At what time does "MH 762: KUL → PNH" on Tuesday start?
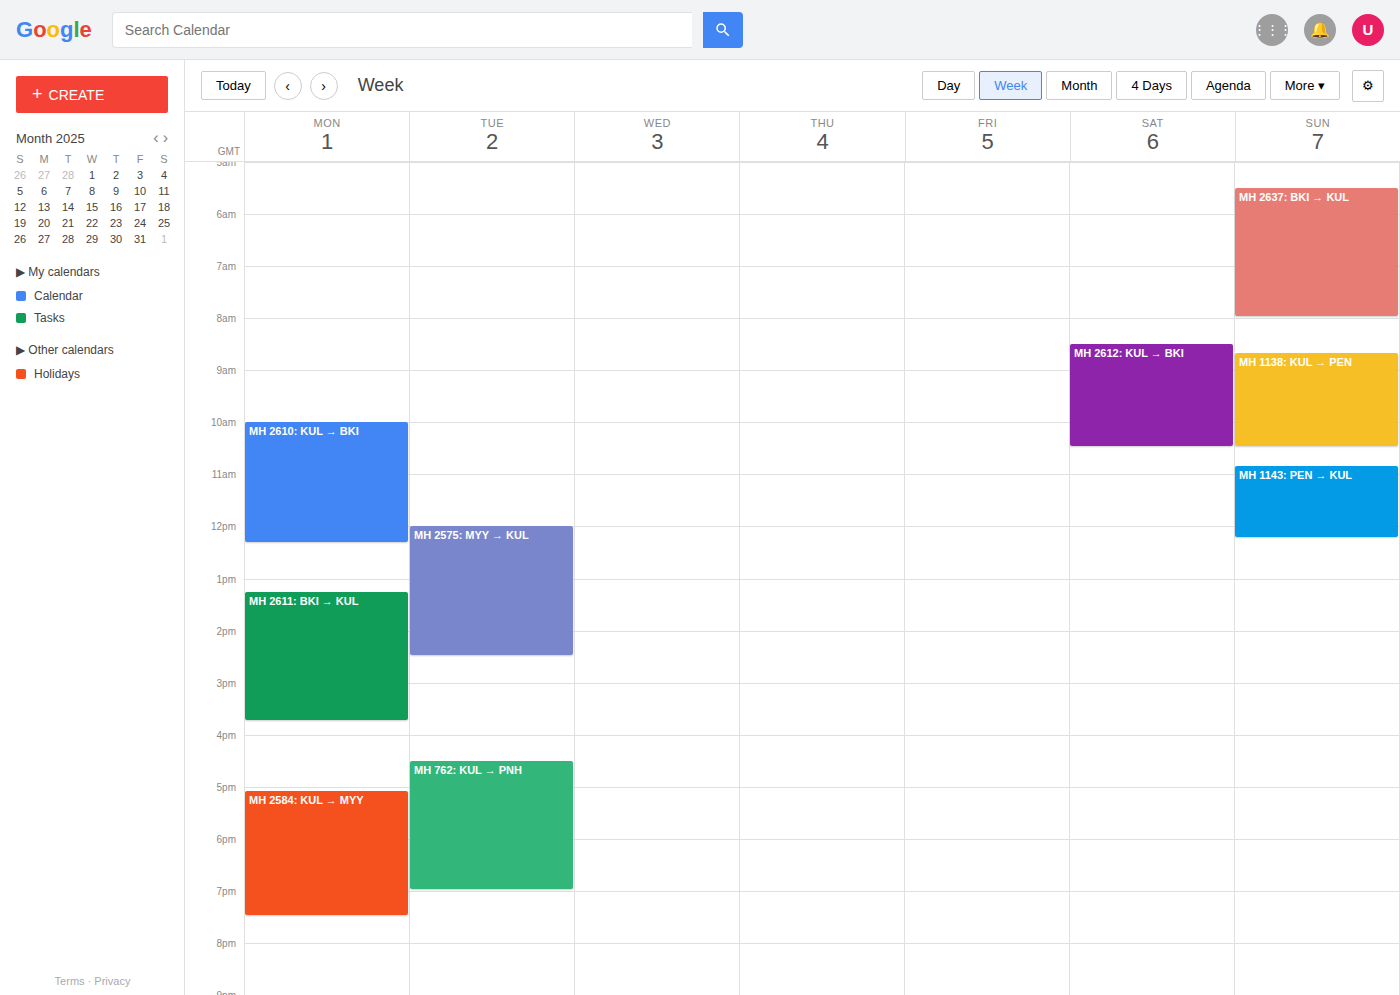
4:30 PM